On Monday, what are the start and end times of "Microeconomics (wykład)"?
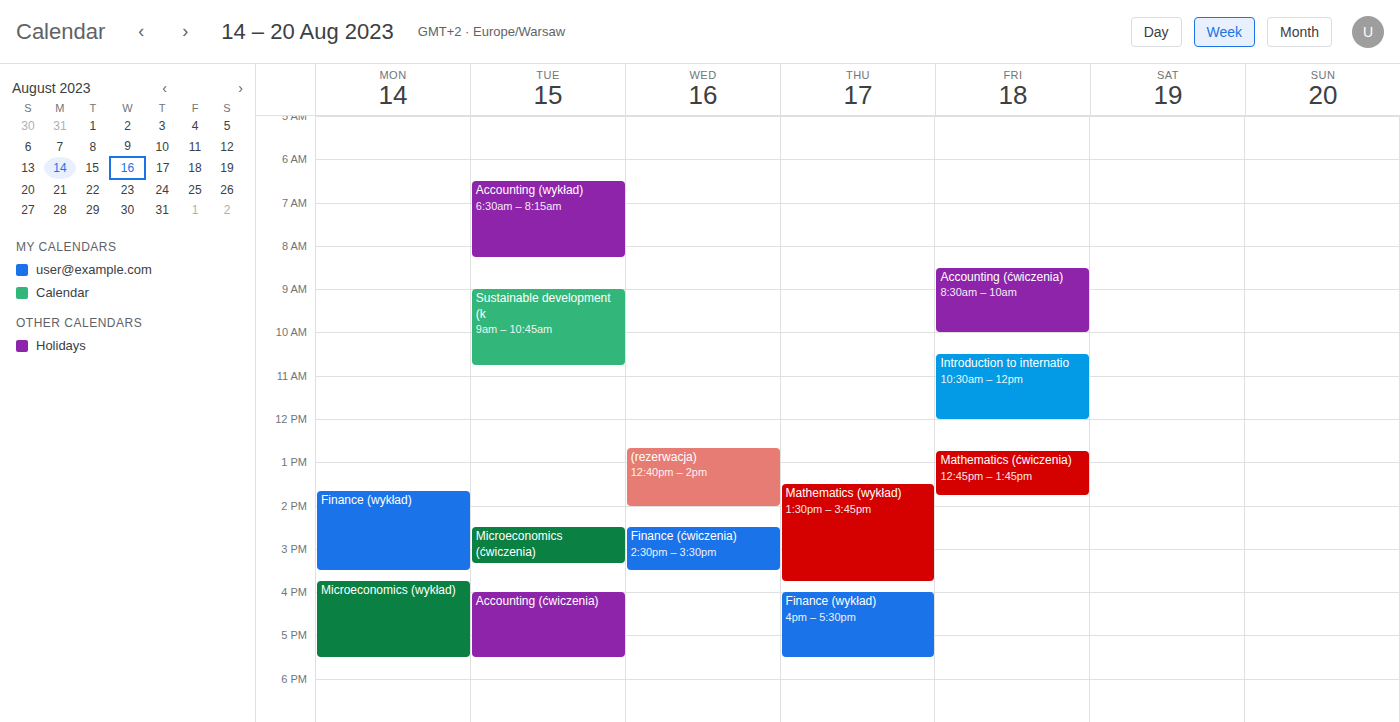
3:45 PM to 5:30 PM